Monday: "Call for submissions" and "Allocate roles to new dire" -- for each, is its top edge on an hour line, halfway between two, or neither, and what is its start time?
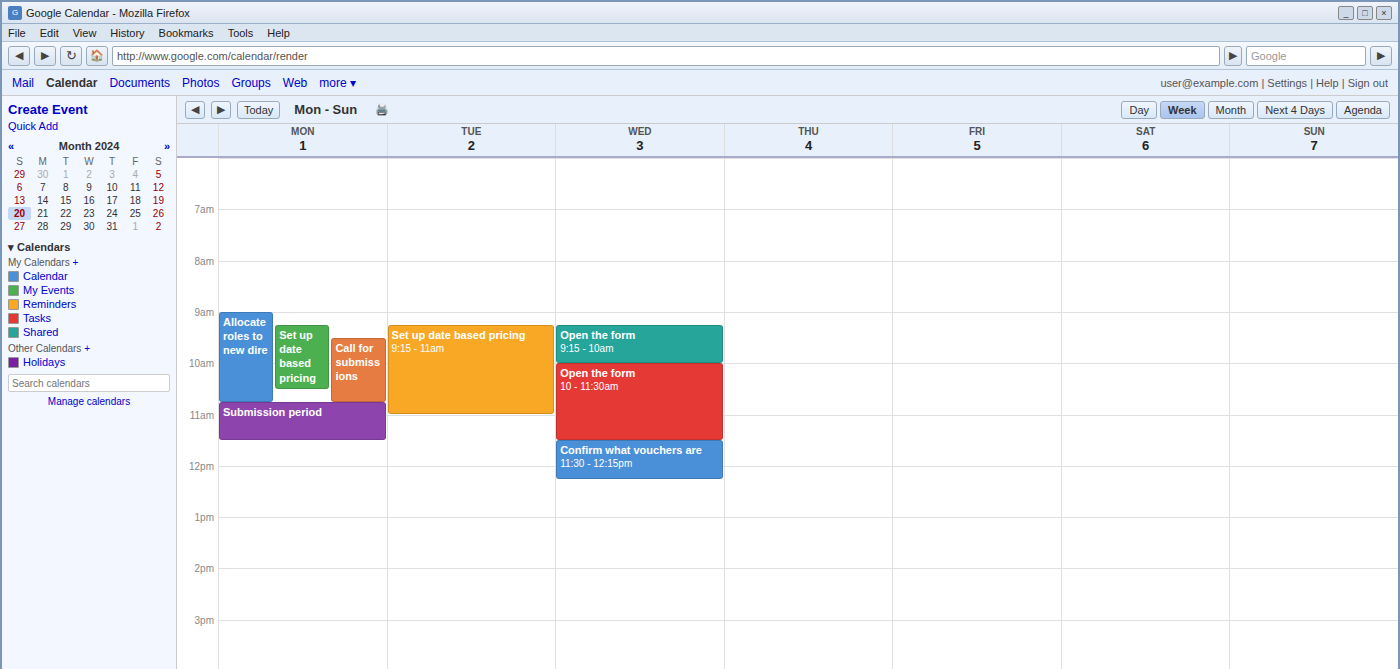
"Call for submissions": 9:30 AM, halfway between the 9 AM and 10 AM lines. "Allocate roles to new dire": 9:00 AM, exactly on the 9 AM line.